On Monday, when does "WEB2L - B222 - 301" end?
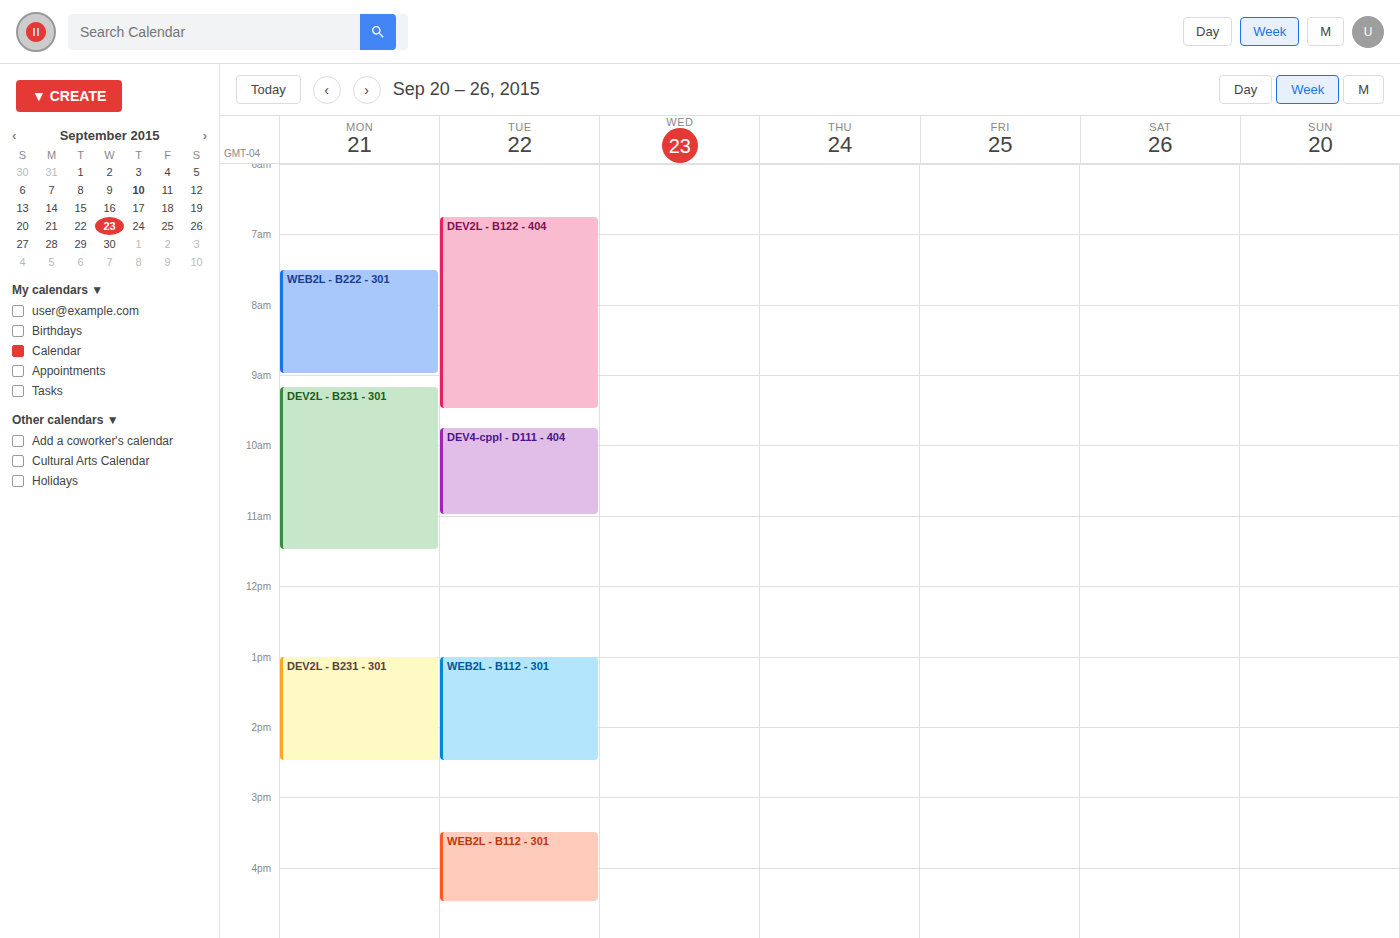
9:00 AM